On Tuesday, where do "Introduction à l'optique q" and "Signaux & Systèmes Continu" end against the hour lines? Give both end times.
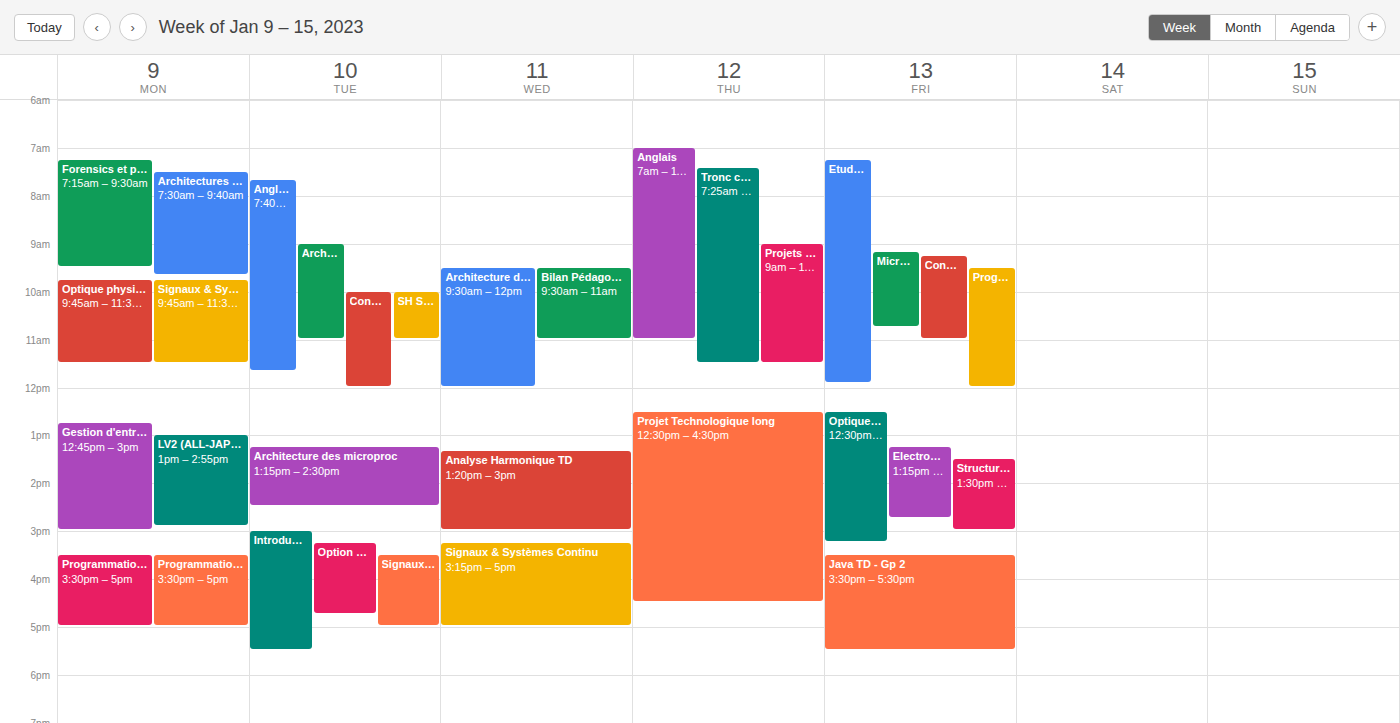
"Introduction à l'optique q": 5:30 PM, halfway between the 5 PM and 6 PM lines. "Signaux & Systèmes Continu": 5:00 PM, exactly on the 5 PM line.